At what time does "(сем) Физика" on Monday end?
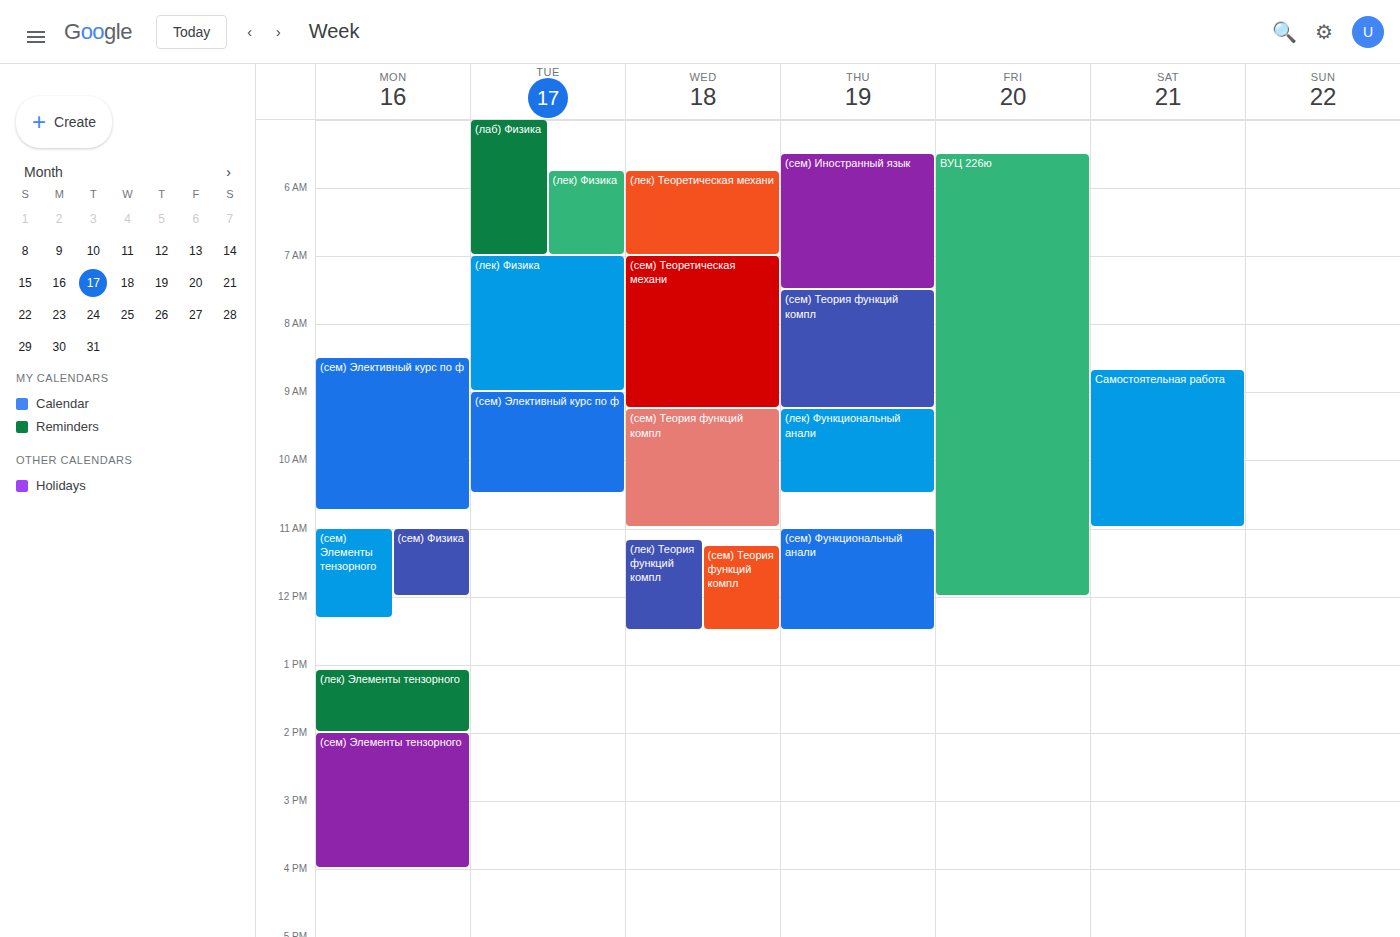
12:00 PM